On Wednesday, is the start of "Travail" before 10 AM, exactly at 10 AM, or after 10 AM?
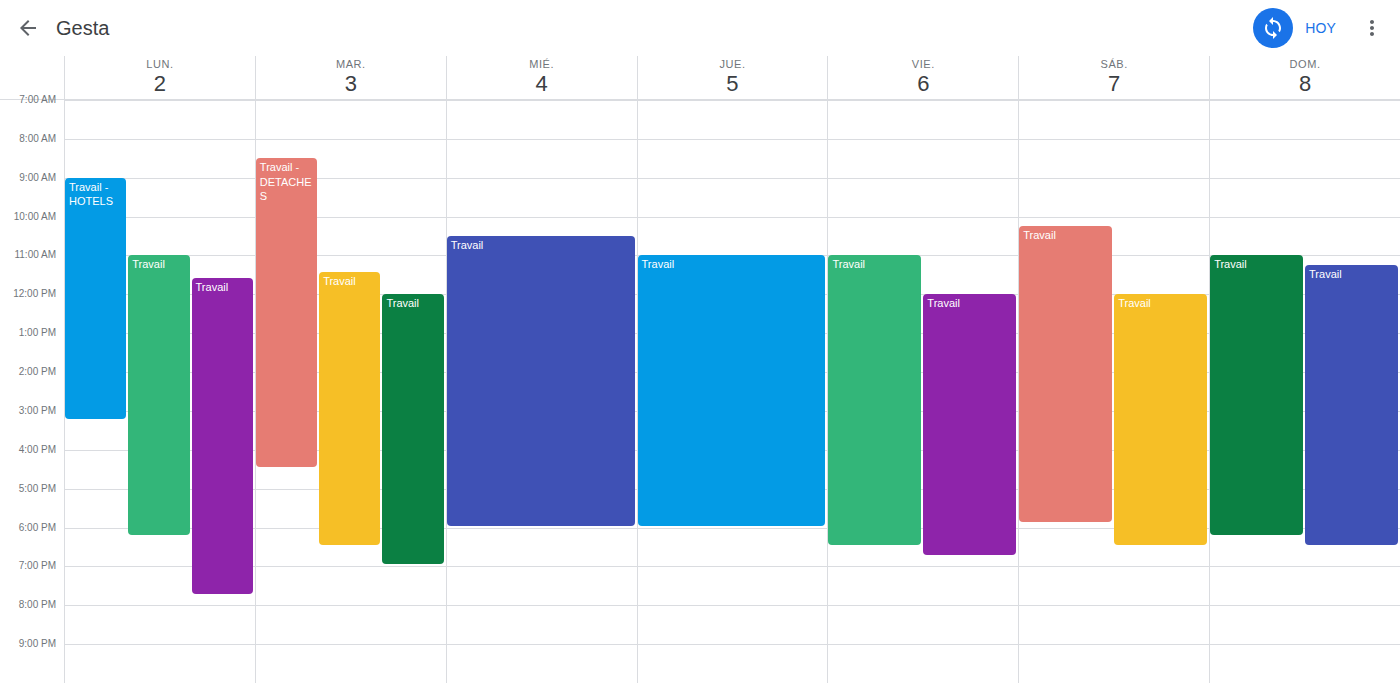
10:30 AM -- after 10 AM, 30 minutes below the 10 AM line.